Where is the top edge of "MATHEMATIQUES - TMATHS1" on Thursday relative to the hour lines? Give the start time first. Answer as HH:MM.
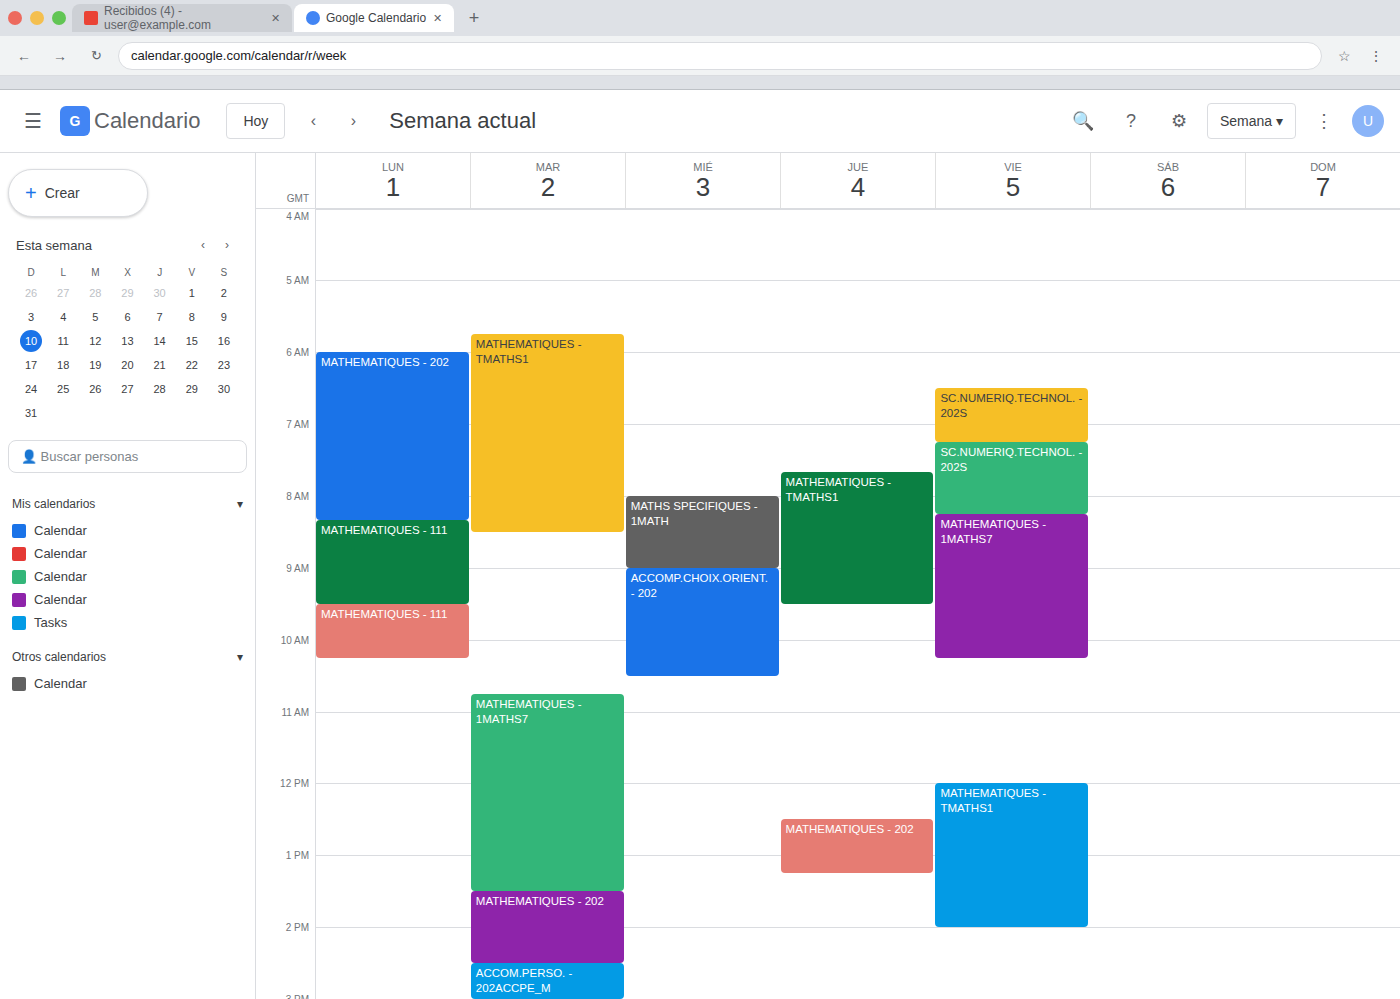
07:40 -- neither: 40 minutes below the 07:00 line and 20 minutes above the 08:00 line.